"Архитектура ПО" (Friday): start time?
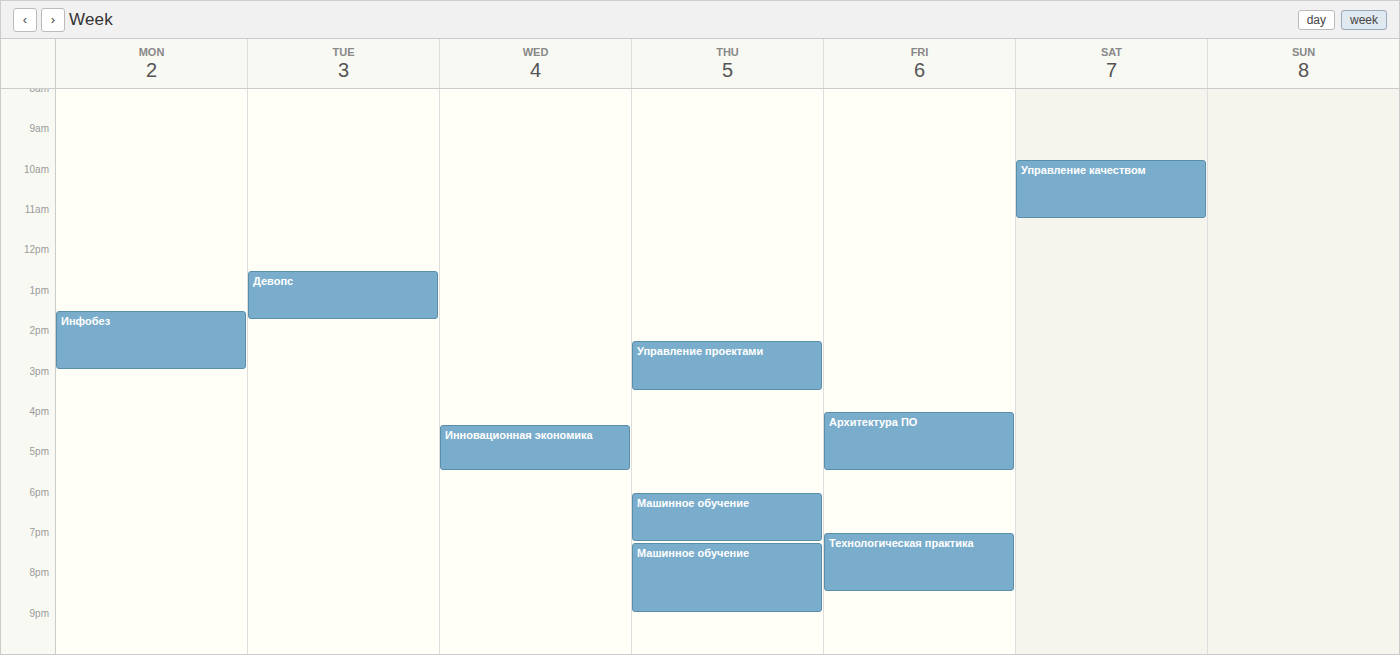
4:00 PM